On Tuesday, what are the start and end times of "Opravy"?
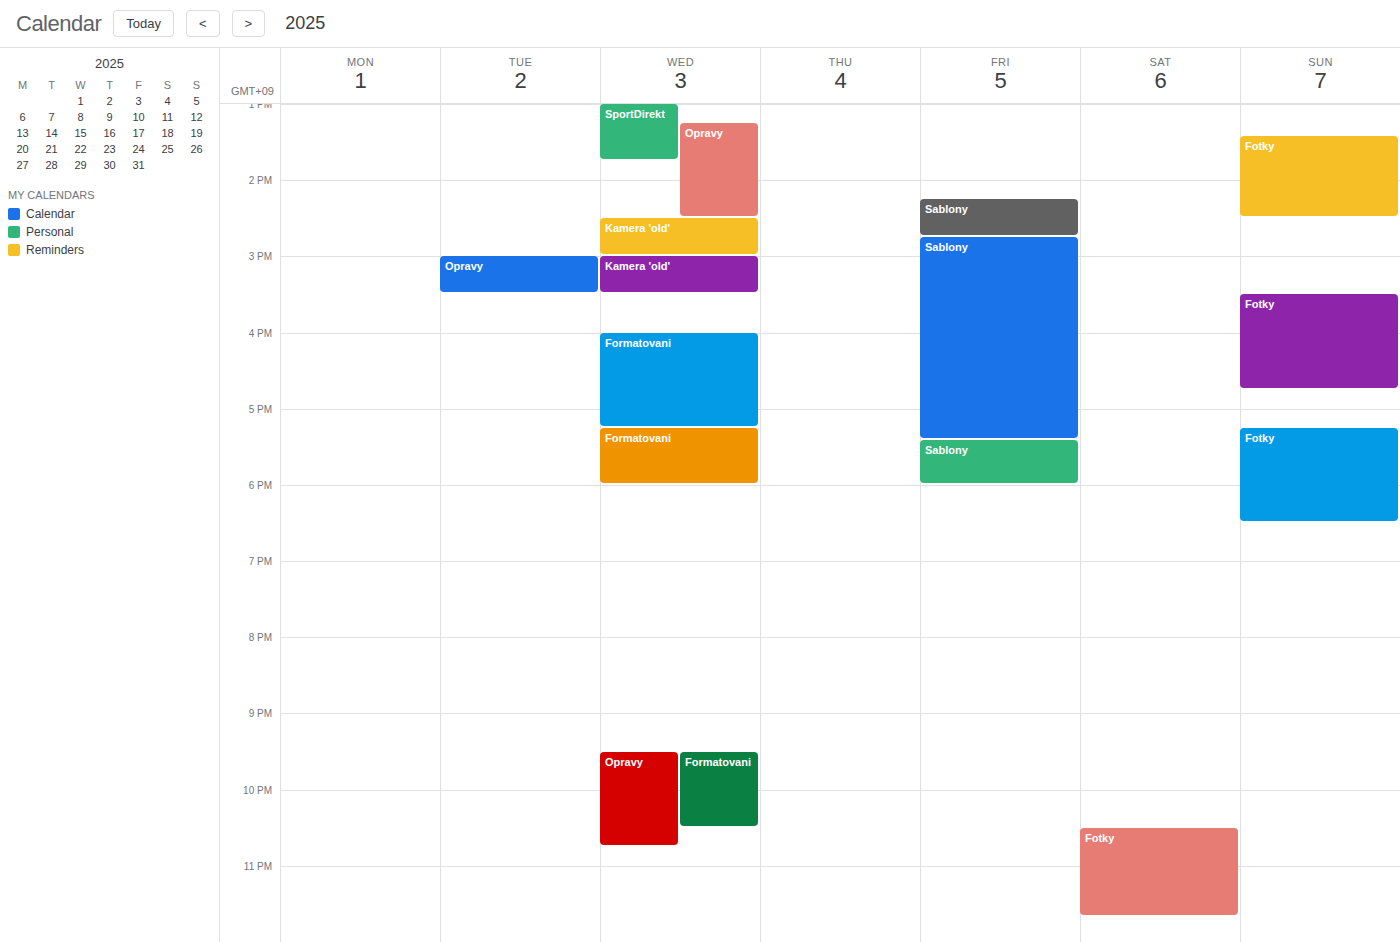
3:00 PM to 3:30 PM